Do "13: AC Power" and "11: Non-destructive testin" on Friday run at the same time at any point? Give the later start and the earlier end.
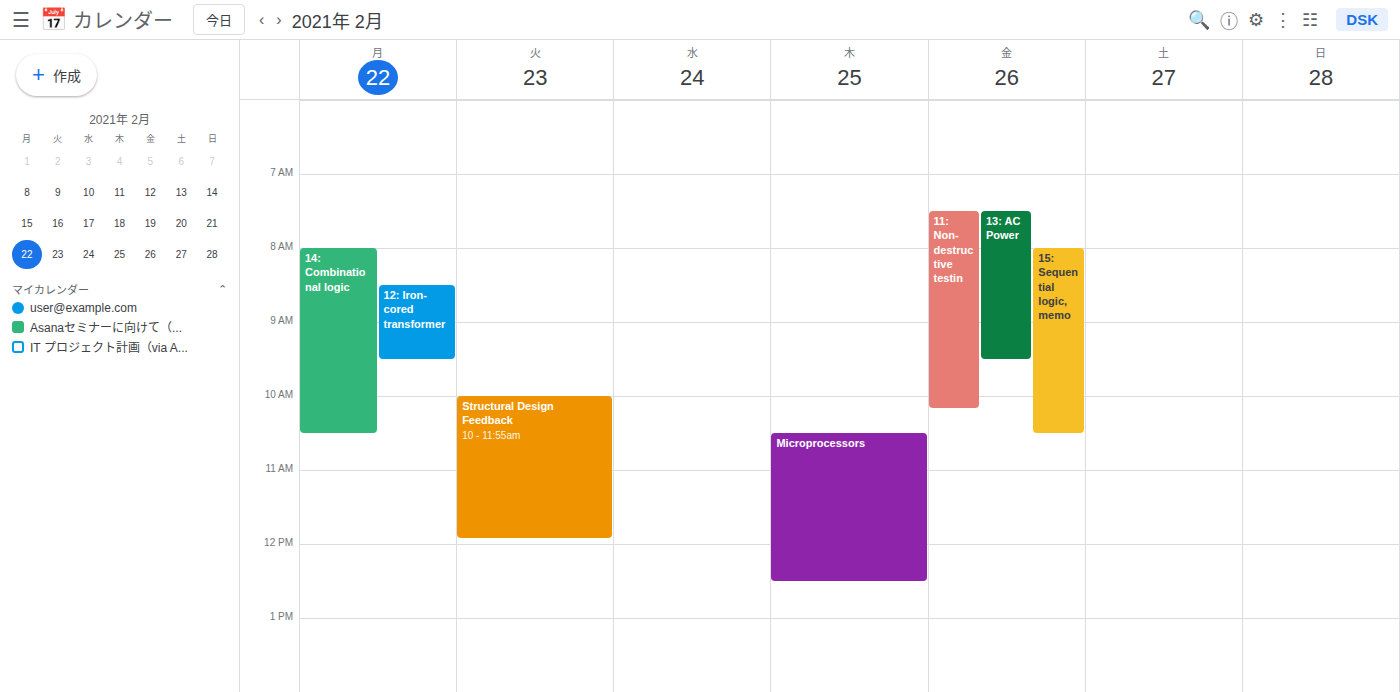
"11: Non-destructive testin" starts at 7:30 AM, before "13: AC Power" ends at 9:30 AM -- they overlap.